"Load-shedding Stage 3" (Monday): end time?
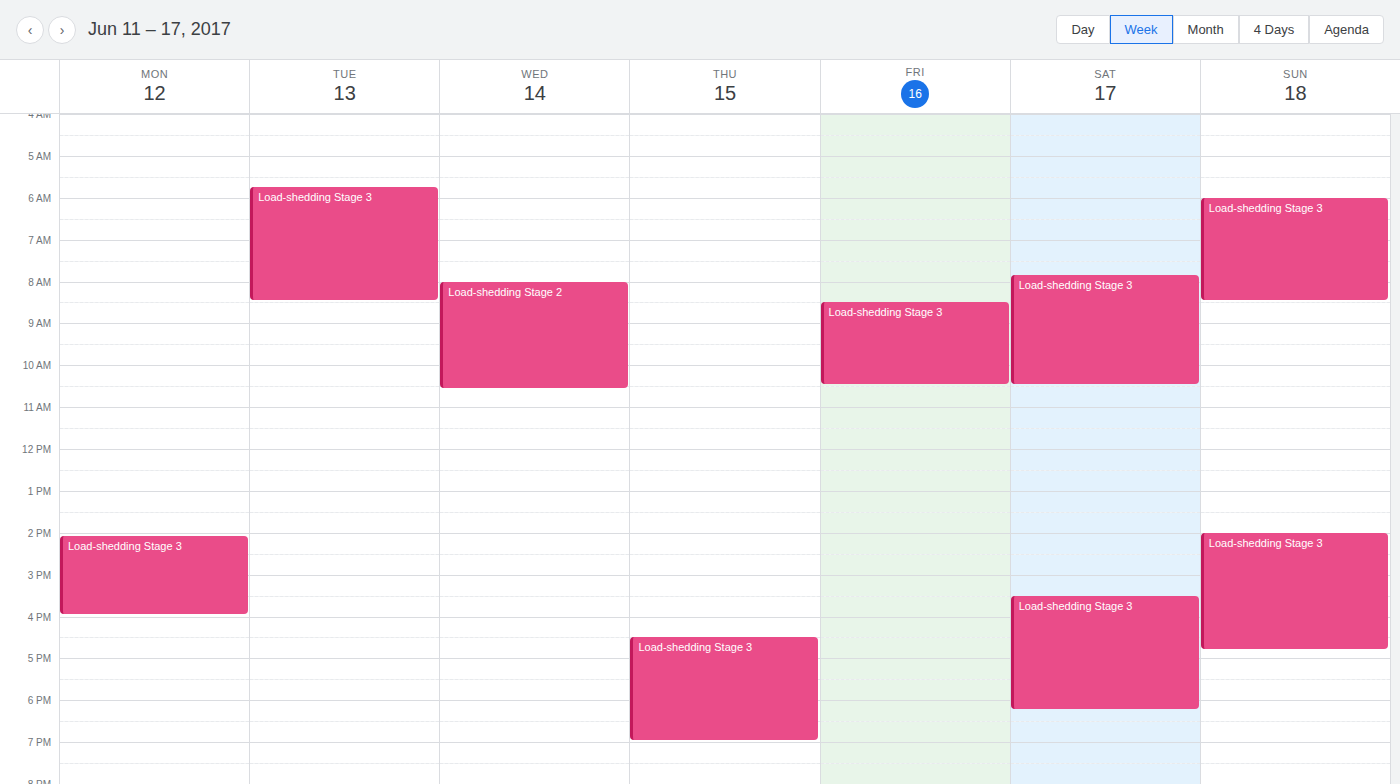
4:00 PM